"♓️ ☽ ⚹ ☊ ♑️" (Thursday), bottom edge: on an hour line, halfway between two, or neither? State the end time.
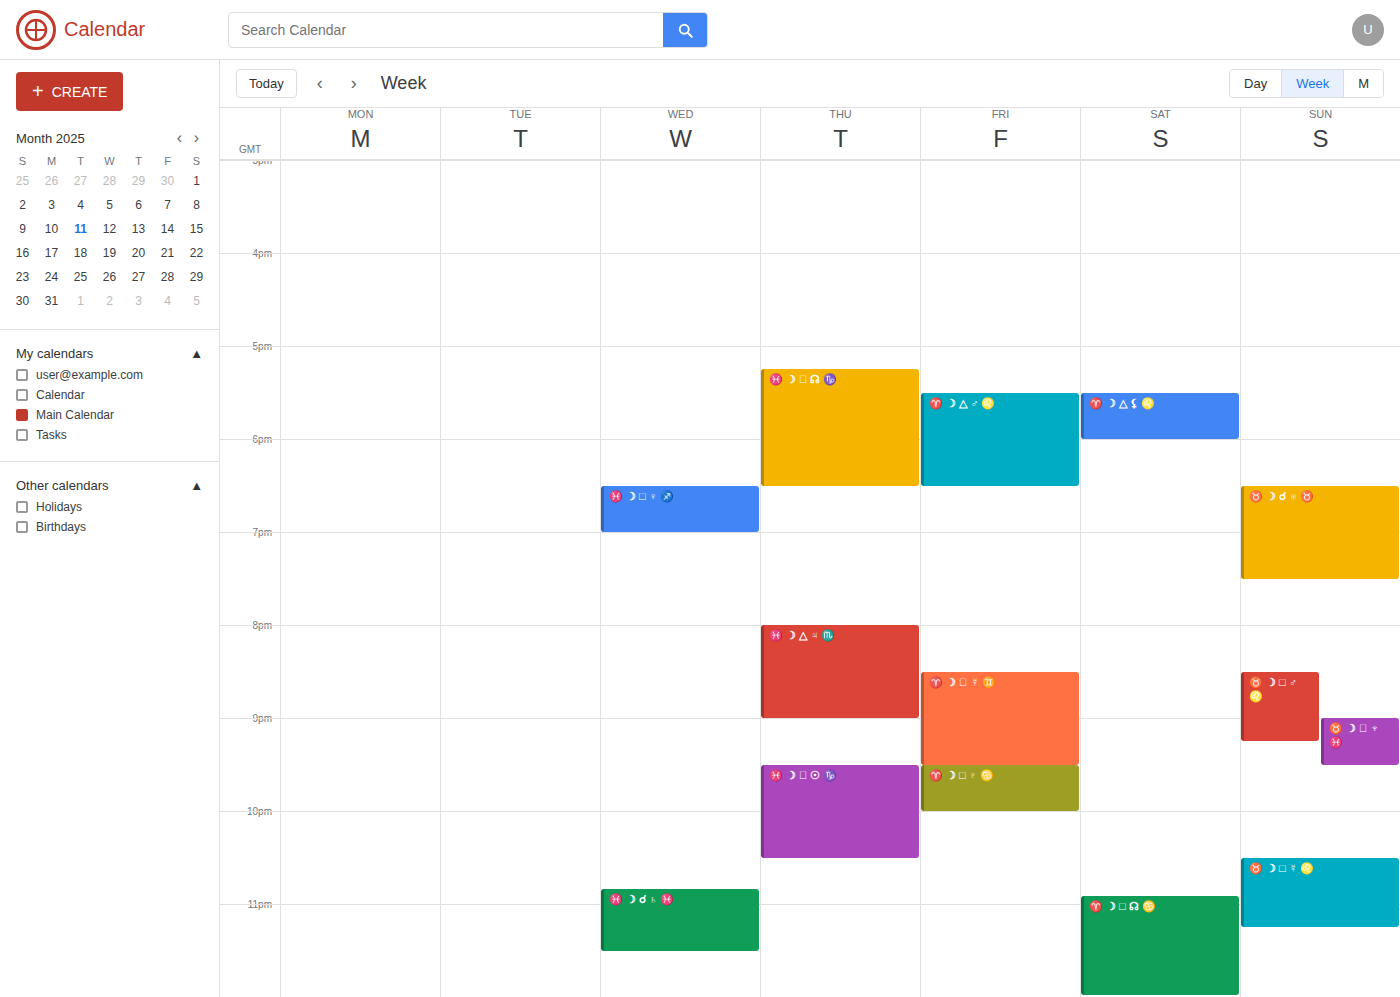
6:30 PM -- halfway between the 6 PM and 7 PM lines.